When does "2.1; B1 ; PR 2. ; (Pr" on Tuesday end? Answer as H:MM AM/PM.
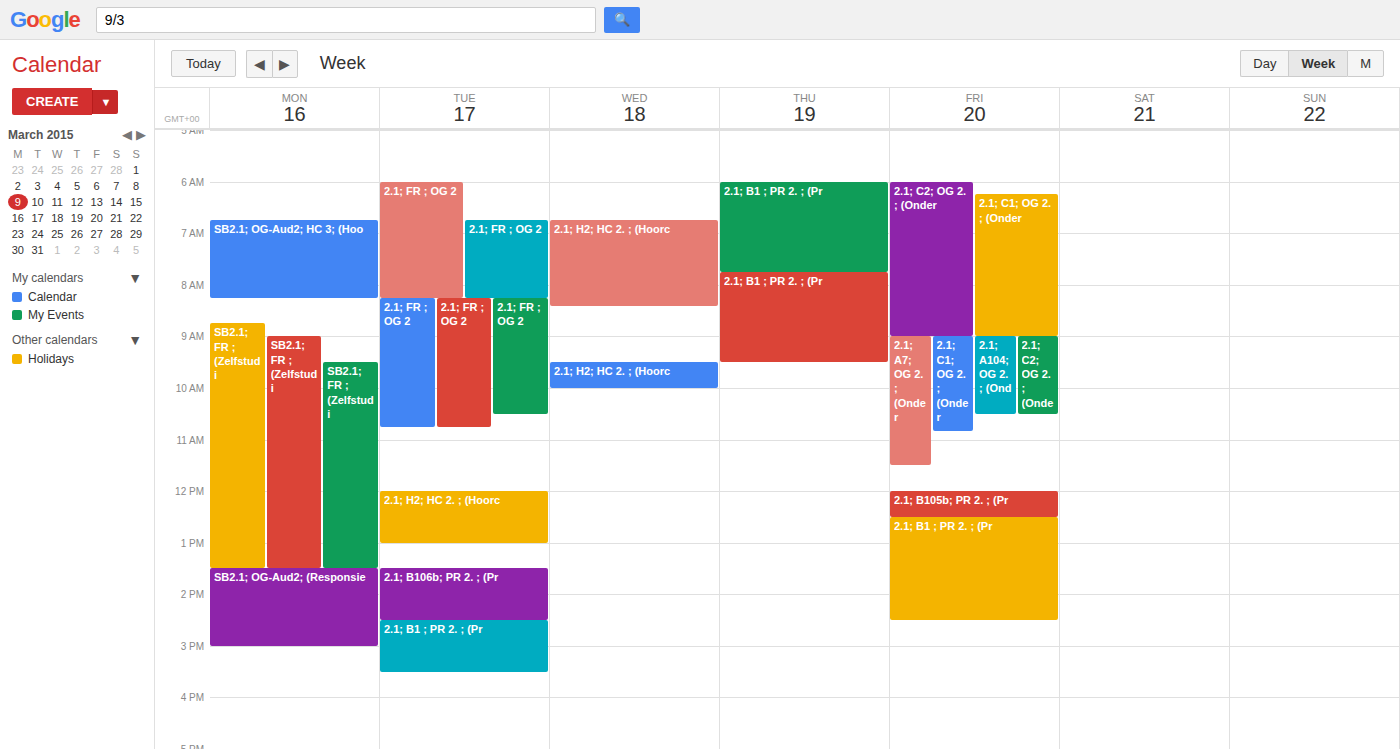
3:30 PM